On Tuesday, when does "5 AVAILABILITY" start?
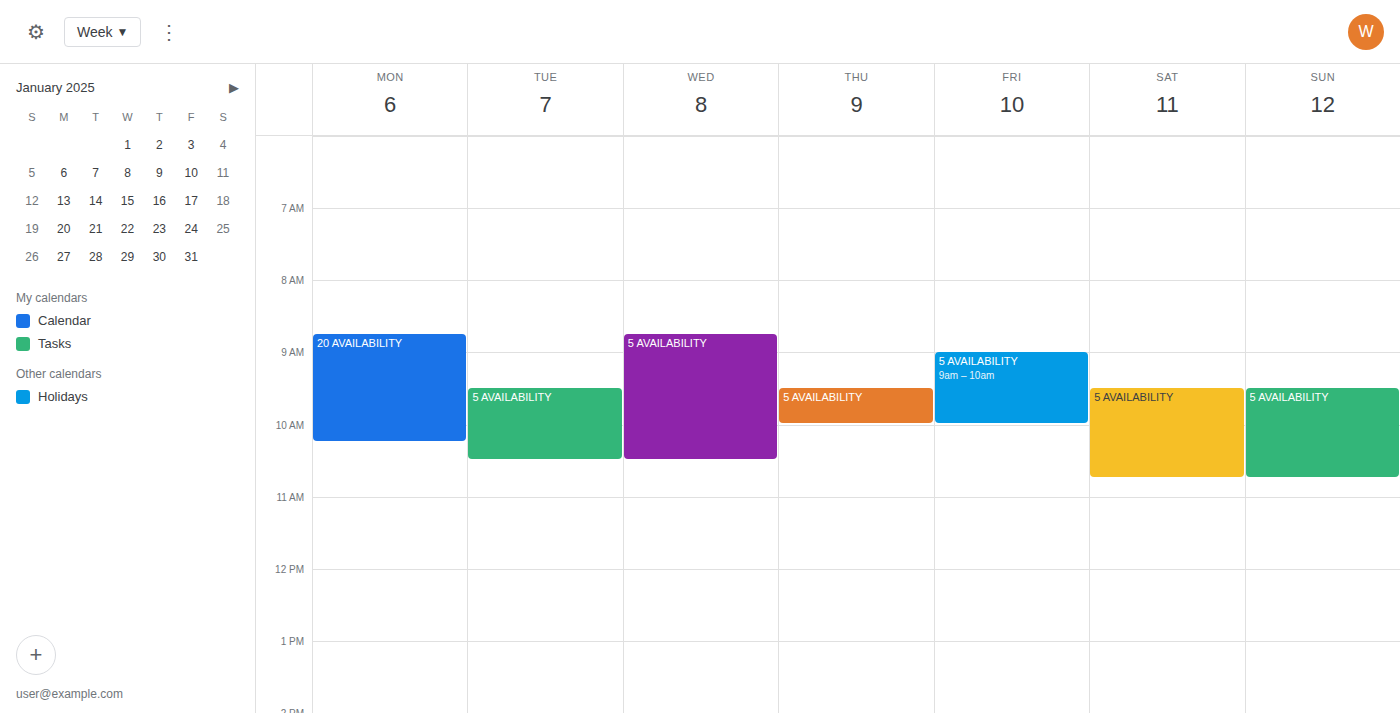
09:30